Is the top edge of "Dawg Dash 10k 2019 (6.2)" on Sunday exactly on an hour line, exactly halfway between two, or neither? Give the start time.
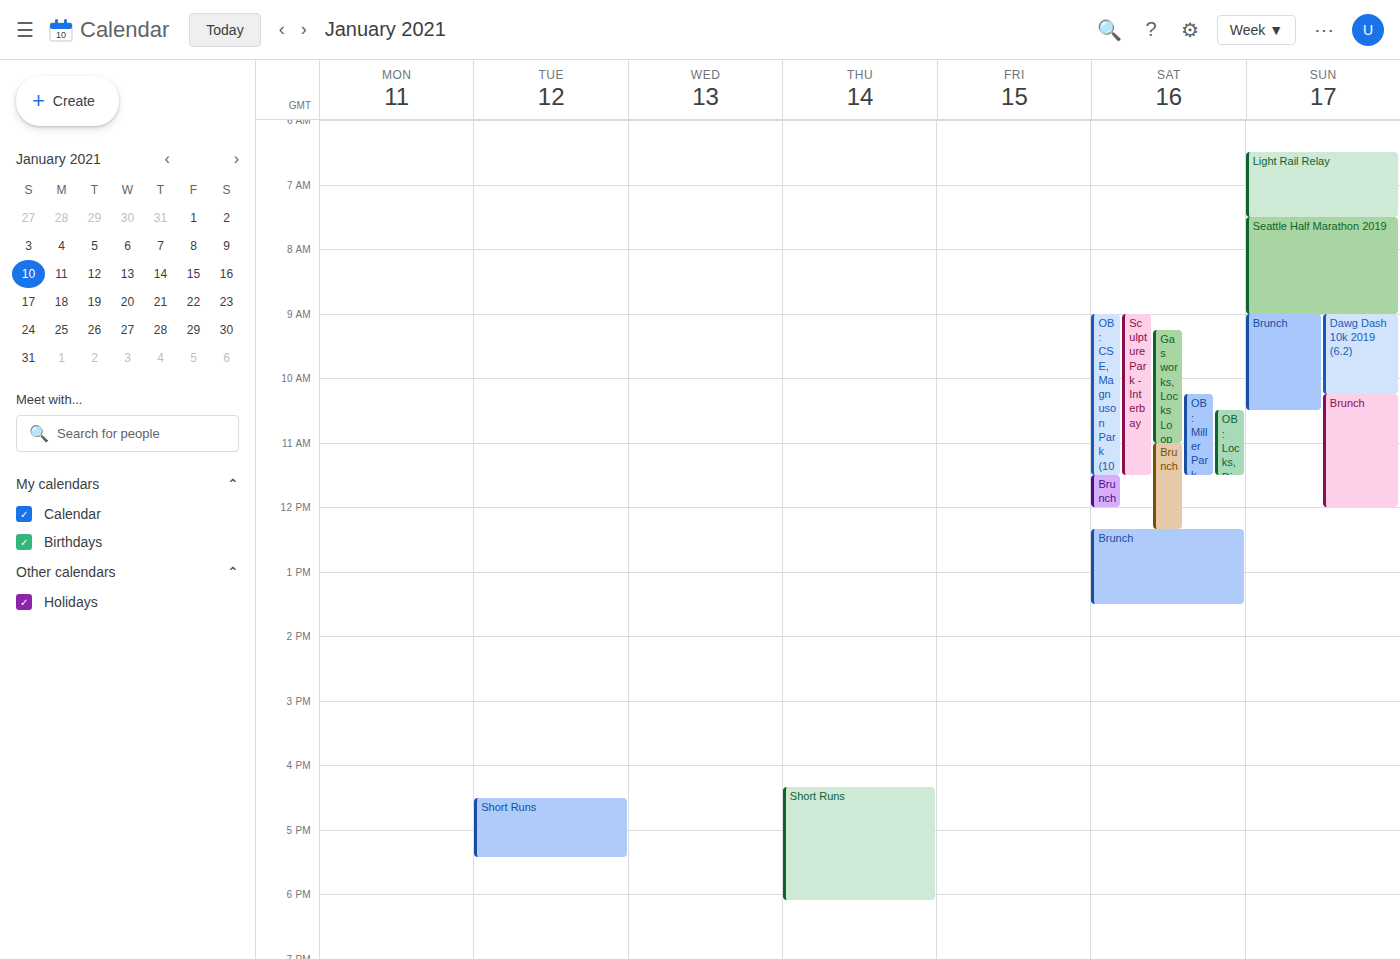
9:00 AM -- exactly on the 9 AM line.